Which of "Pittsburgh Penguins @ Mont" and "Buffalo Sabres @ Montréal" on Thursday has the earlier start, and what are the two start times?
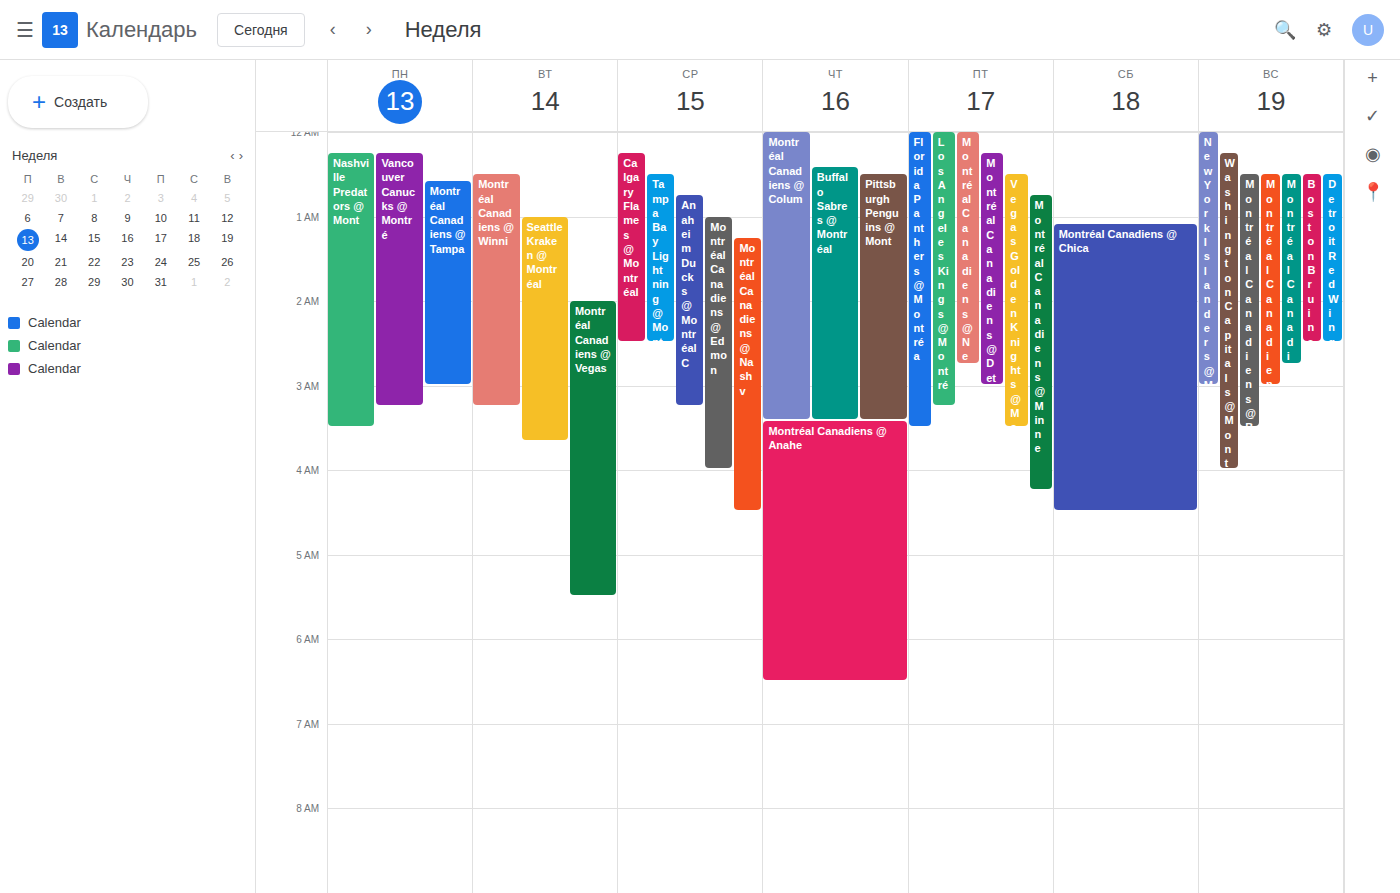
"Buffalo Sabres @ Montréal" 12:25 AM; "Pittsburgh Penguins @ Mont" 12:30 AM.